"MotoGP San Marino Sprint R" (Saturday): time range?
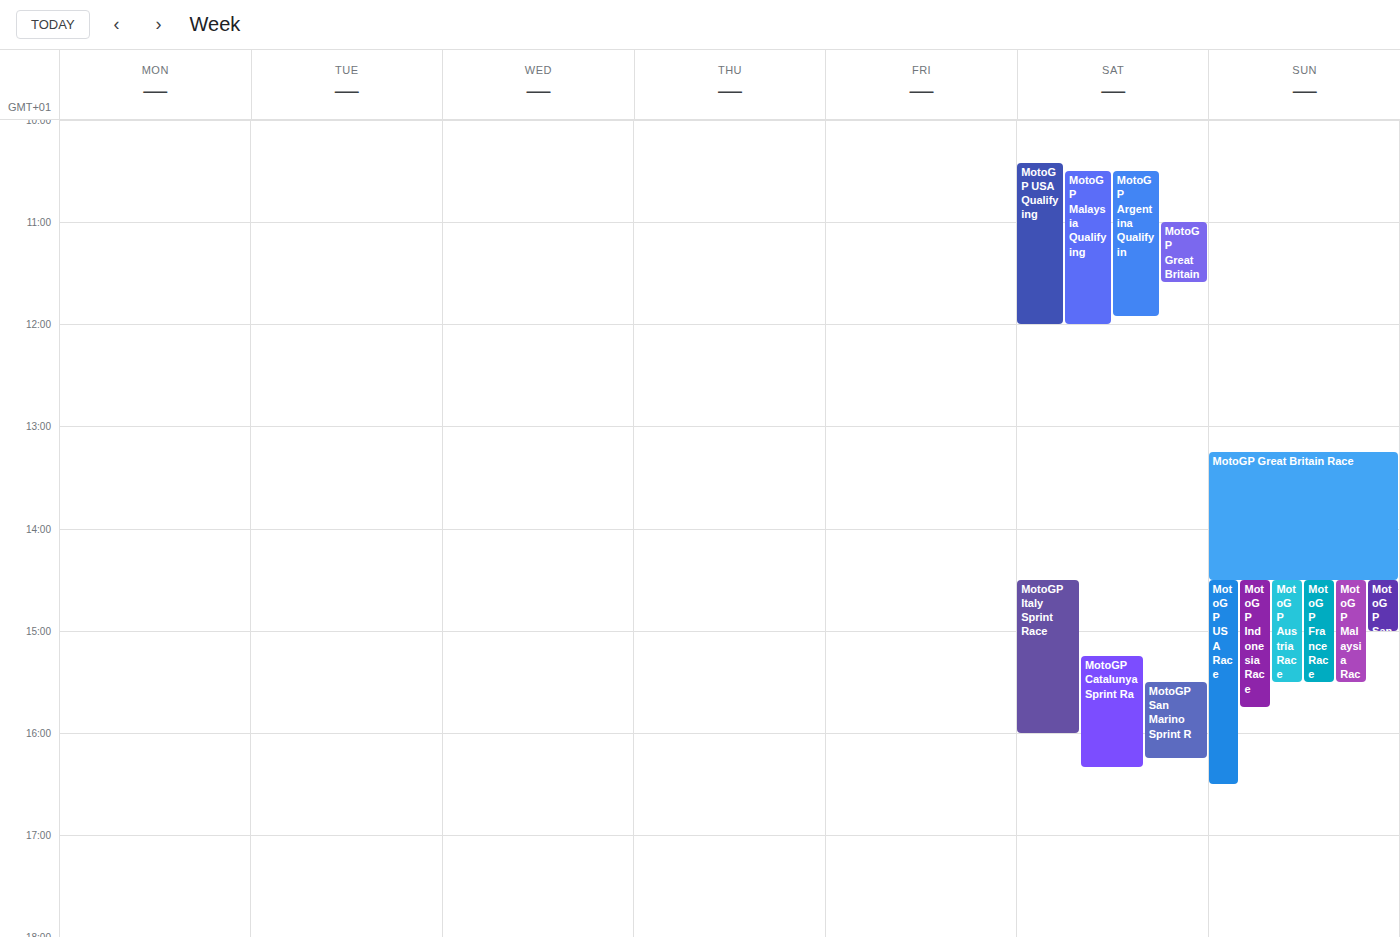
15:30 to 16:15